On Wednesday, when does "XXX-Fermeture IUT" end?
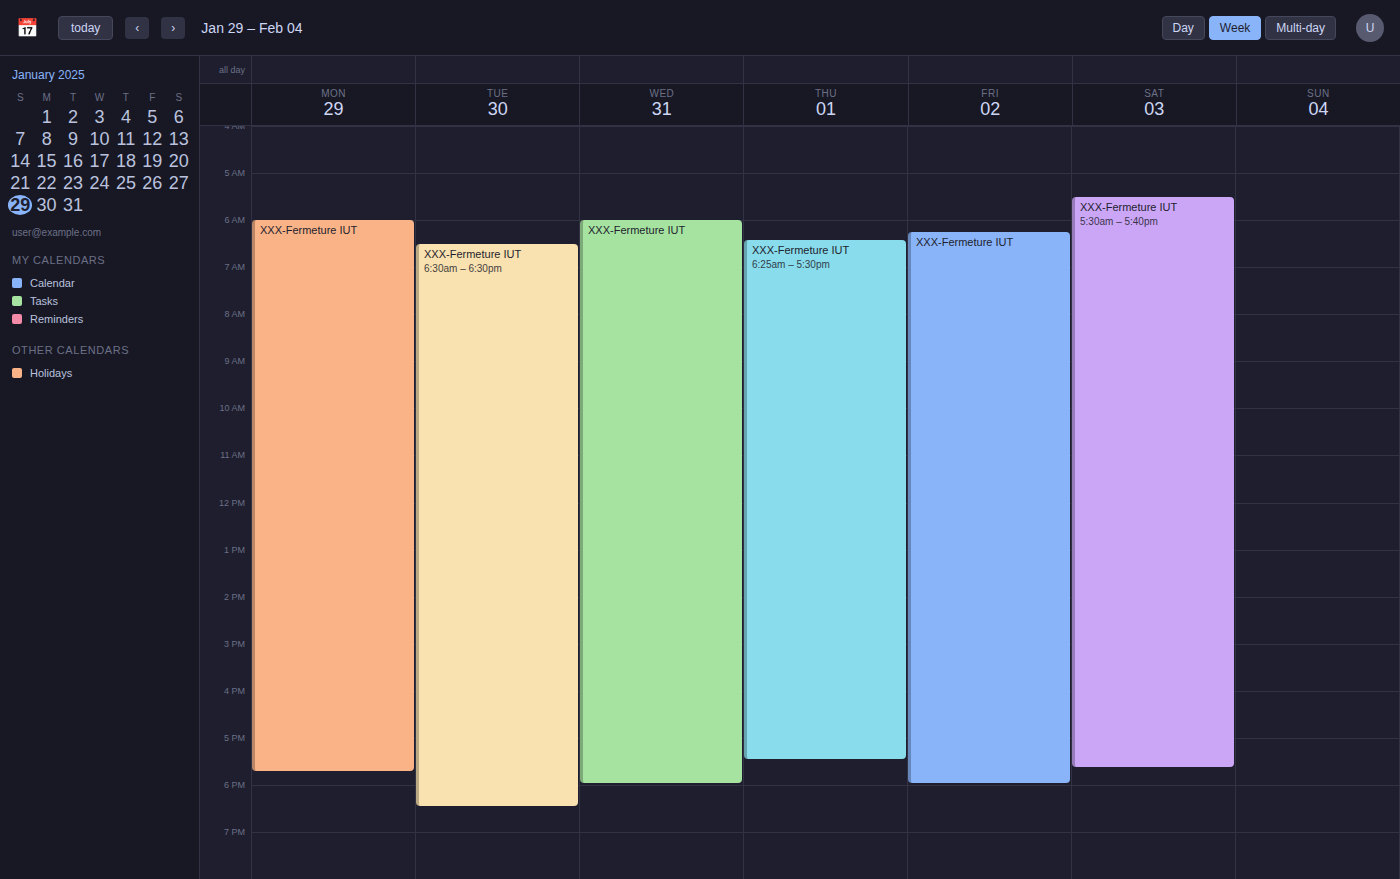
6:00 PM